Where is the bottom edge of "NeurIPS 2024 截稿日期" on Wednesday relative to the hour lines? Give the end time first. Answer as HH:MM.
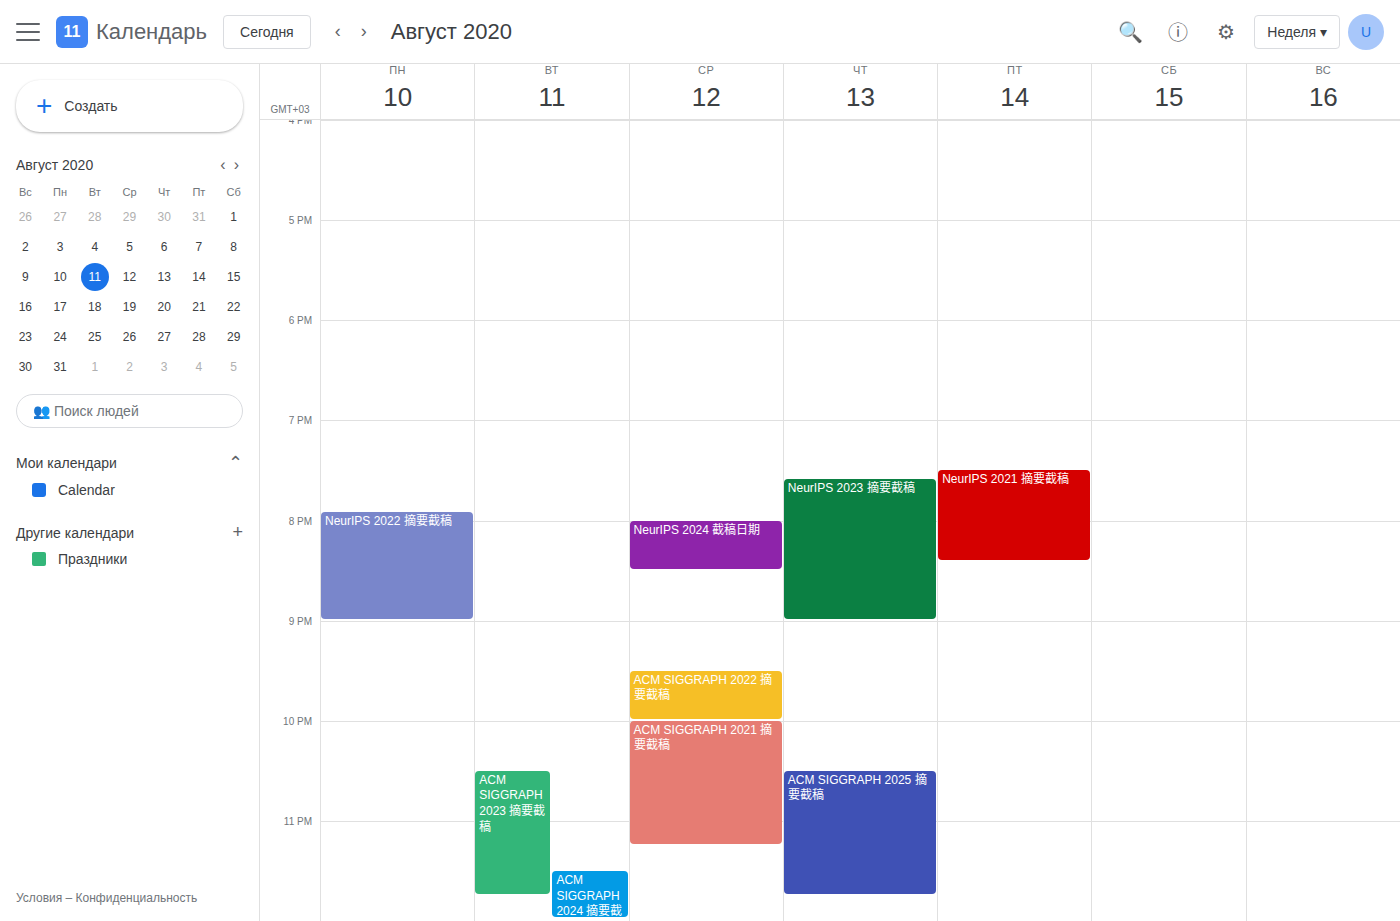
20:30 -- halfway between the 20:00 and 21:00 lines.